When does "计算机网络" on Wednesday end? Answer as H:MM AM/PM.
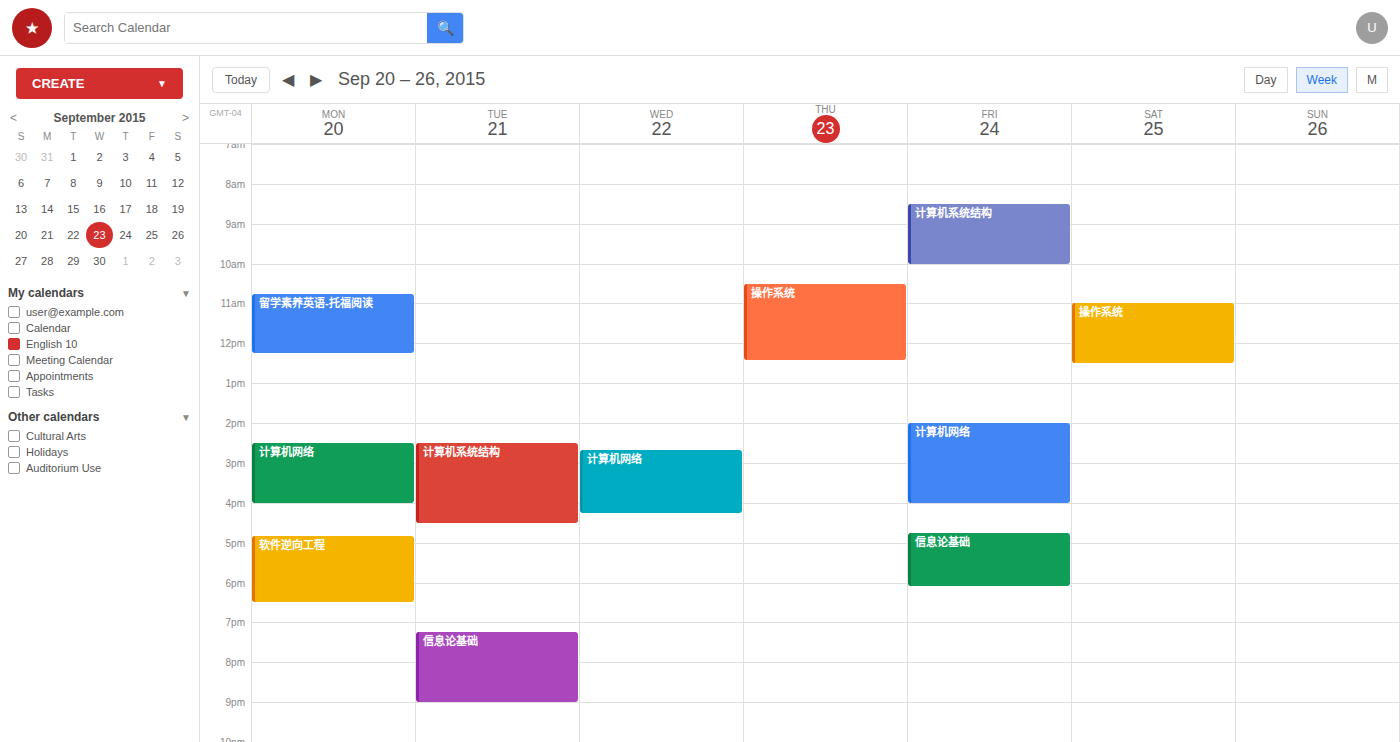
4:15 PM